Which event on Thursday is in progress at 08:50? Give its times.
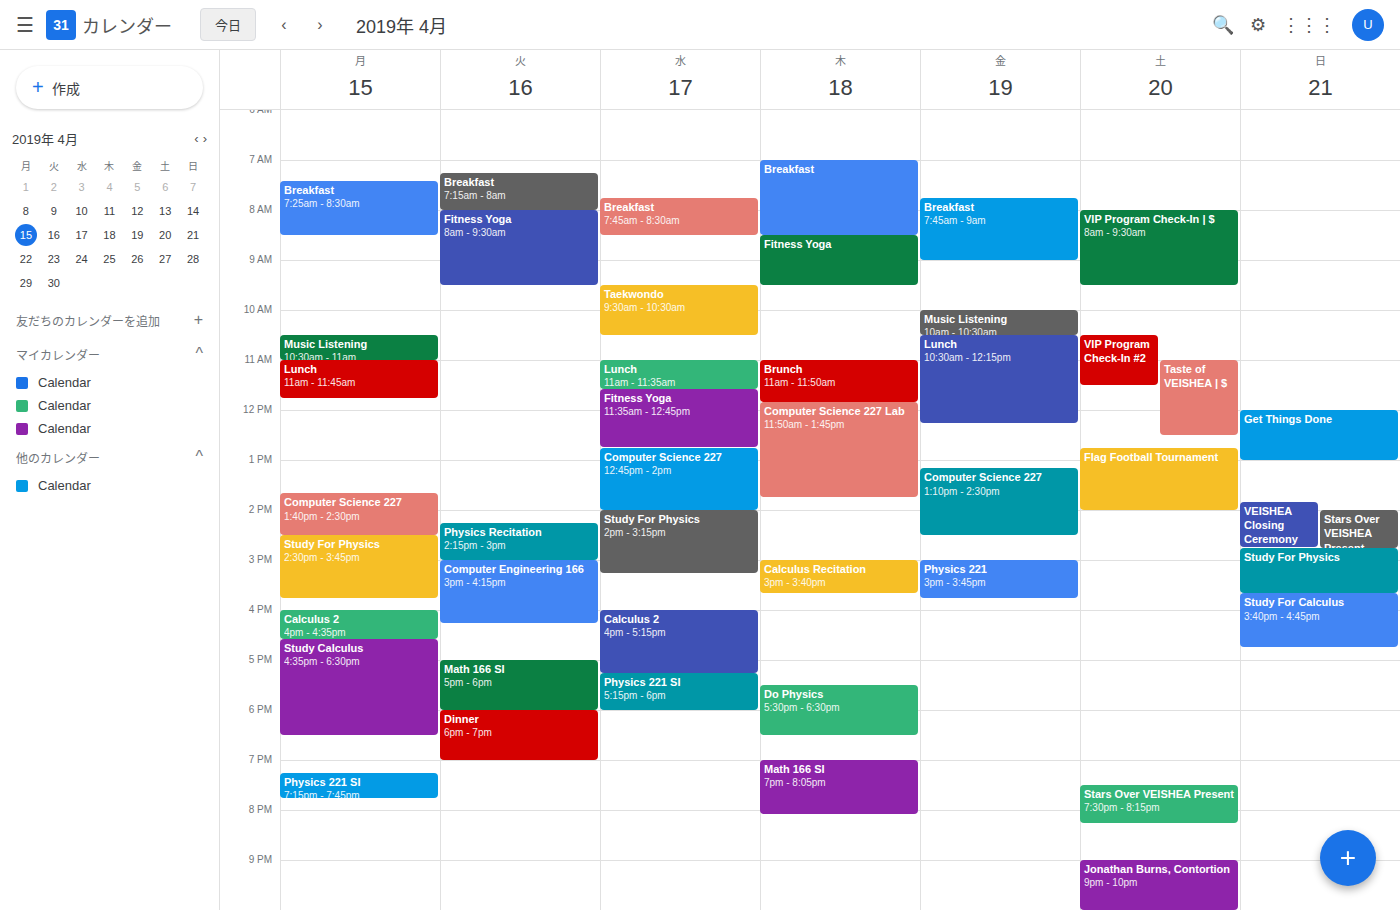
"Fitness Yoga", 08:30 to 09:30